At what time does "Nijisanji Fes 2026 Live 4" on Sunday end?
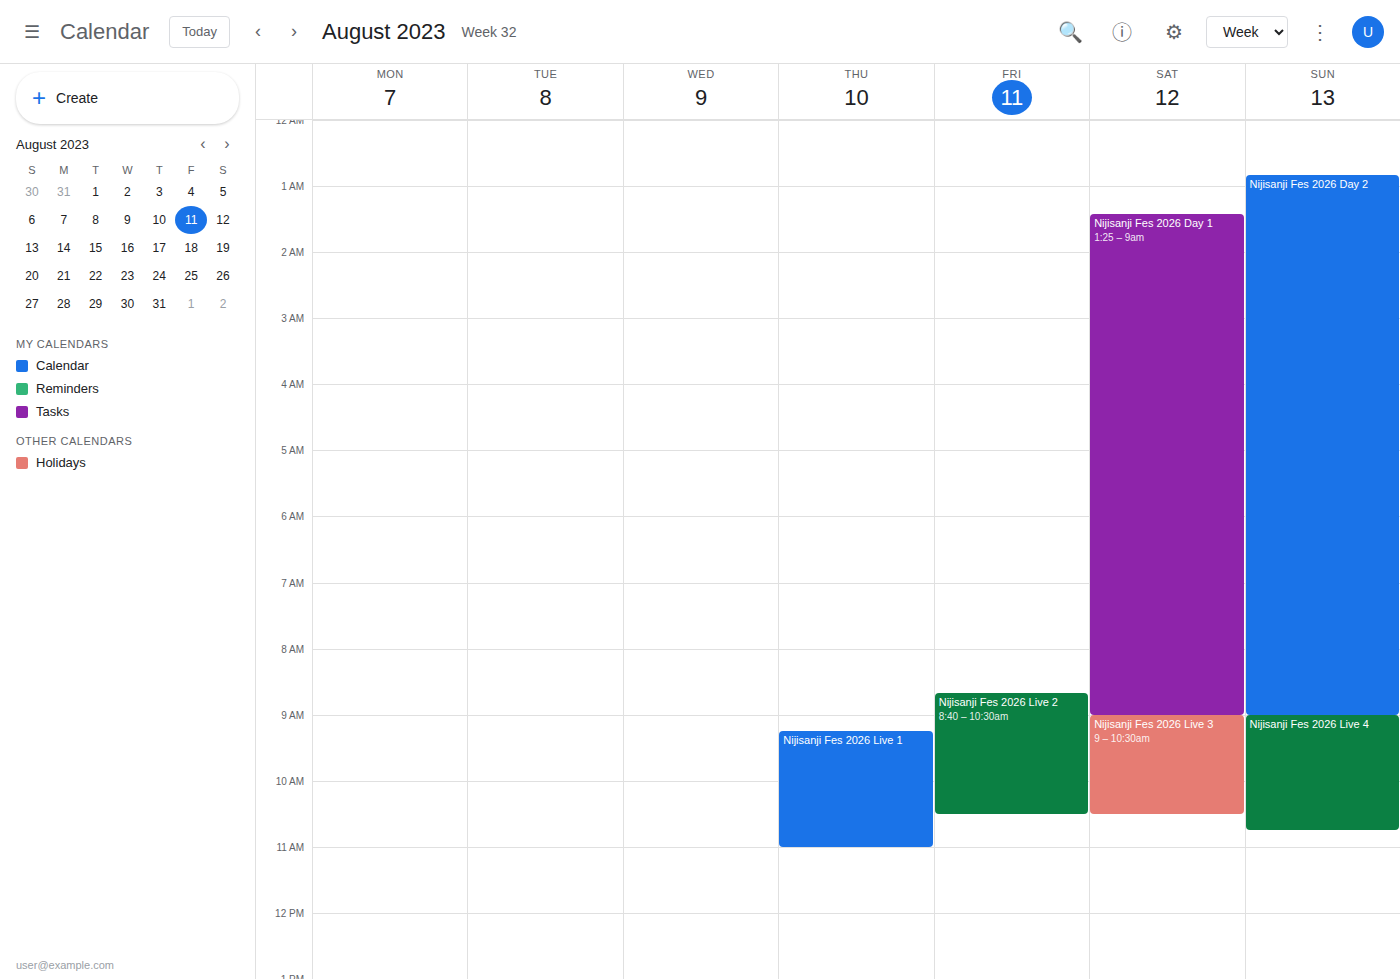
10:45